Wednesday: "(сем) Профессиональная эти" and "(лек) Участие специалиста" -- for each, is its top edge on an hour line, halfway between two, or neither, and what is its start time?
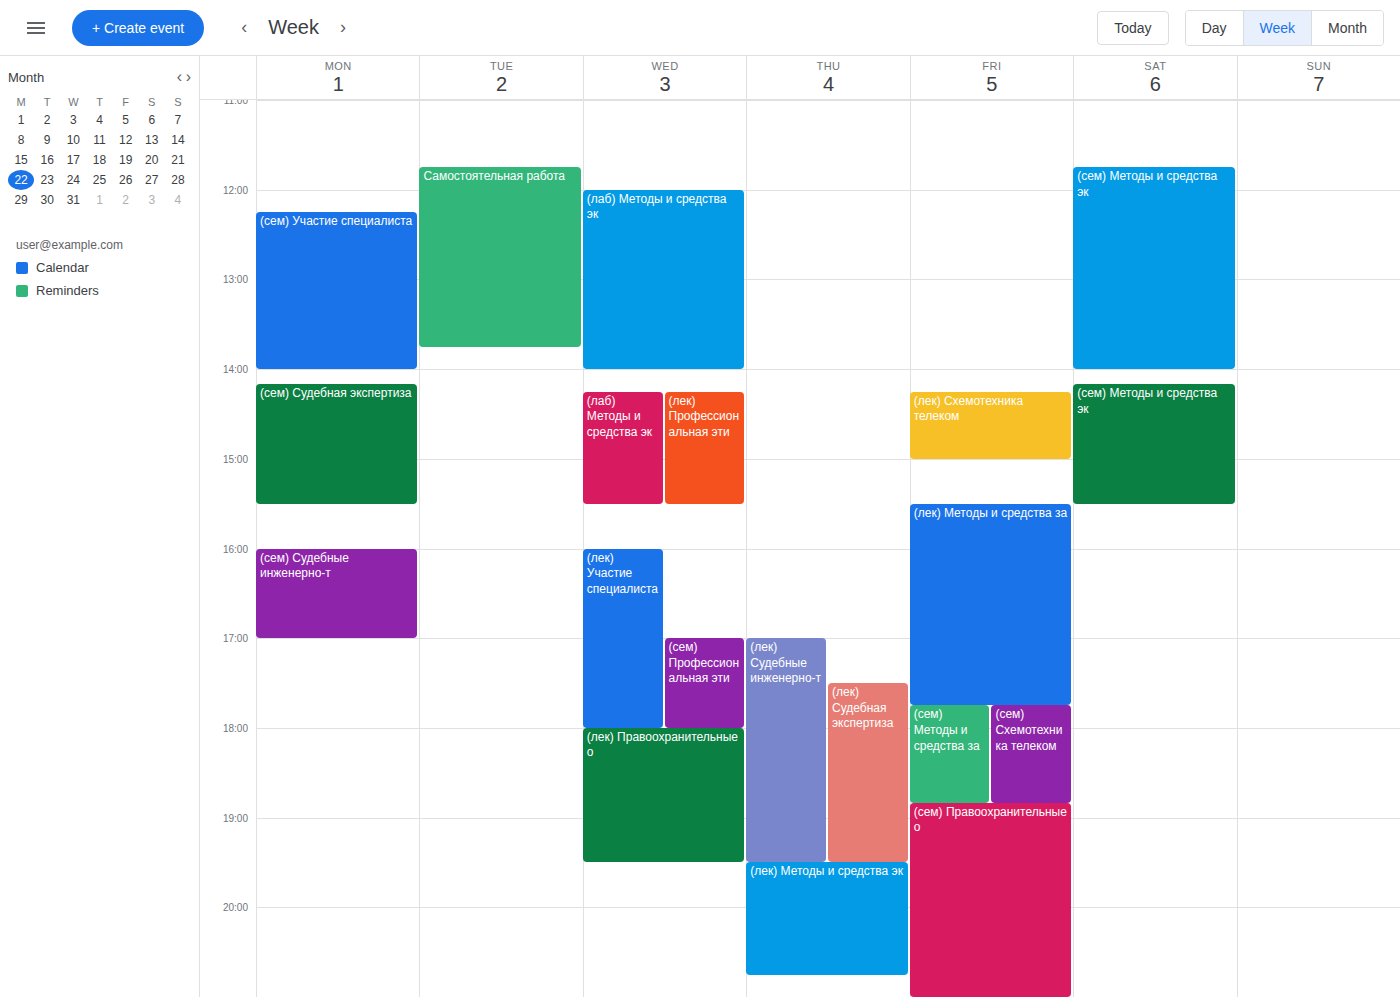
"(сем) Профессиональная эти": 5:00 PM, exactly on the 5 PM line. "(лек) Участие специалиста": 4:00 PM, exactly on the 4 PM line.